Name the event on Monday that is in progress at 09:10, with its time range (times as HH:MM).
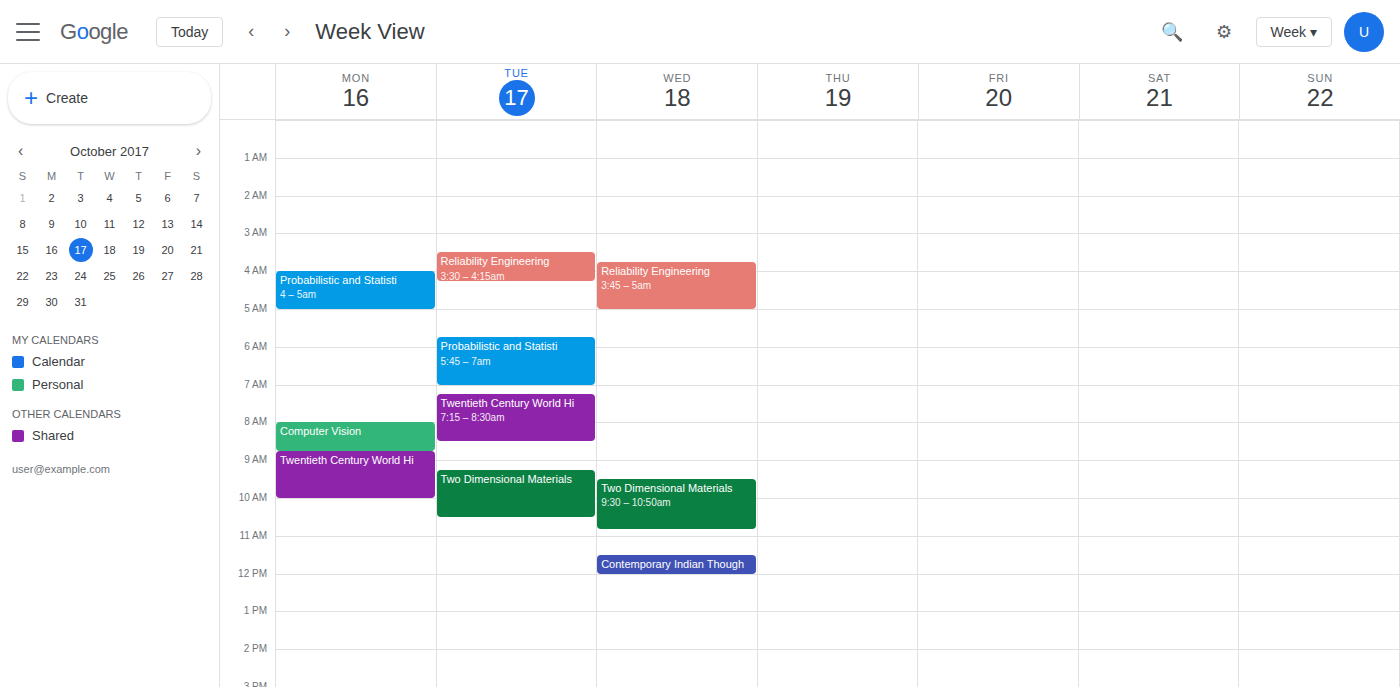
"Twentieth Century World Hi", 08:45 to 10:00